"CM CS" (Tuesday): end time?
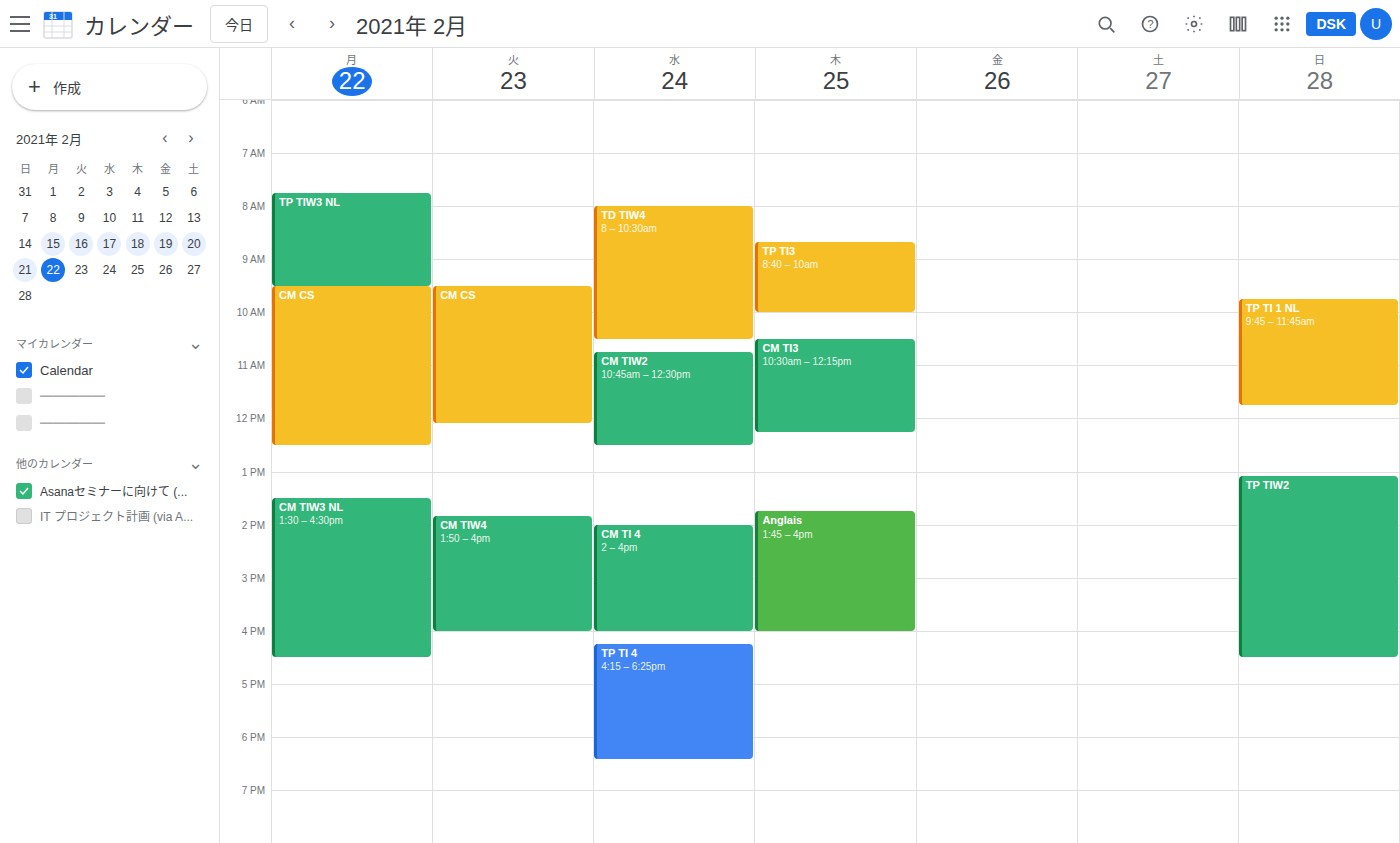
12:05 PM